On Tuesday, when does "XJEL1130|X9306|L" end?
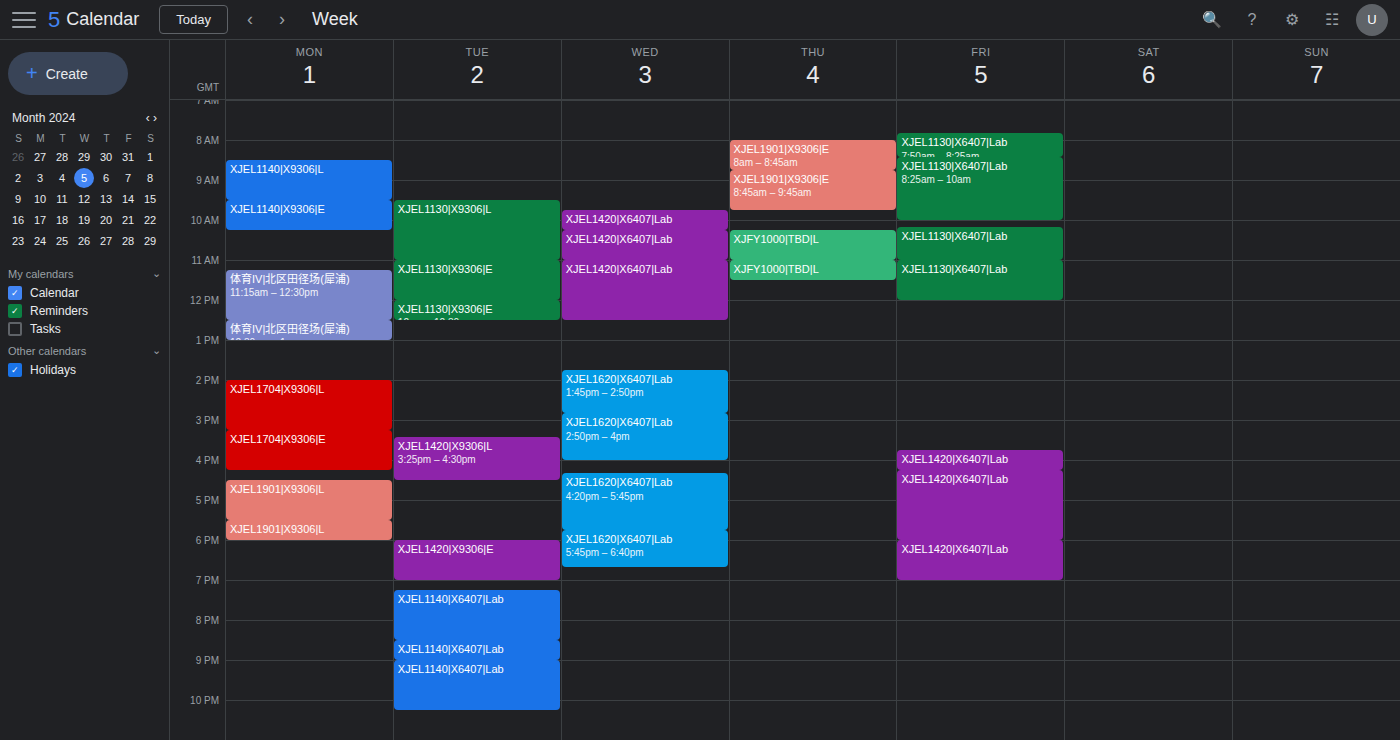
11:00 AM